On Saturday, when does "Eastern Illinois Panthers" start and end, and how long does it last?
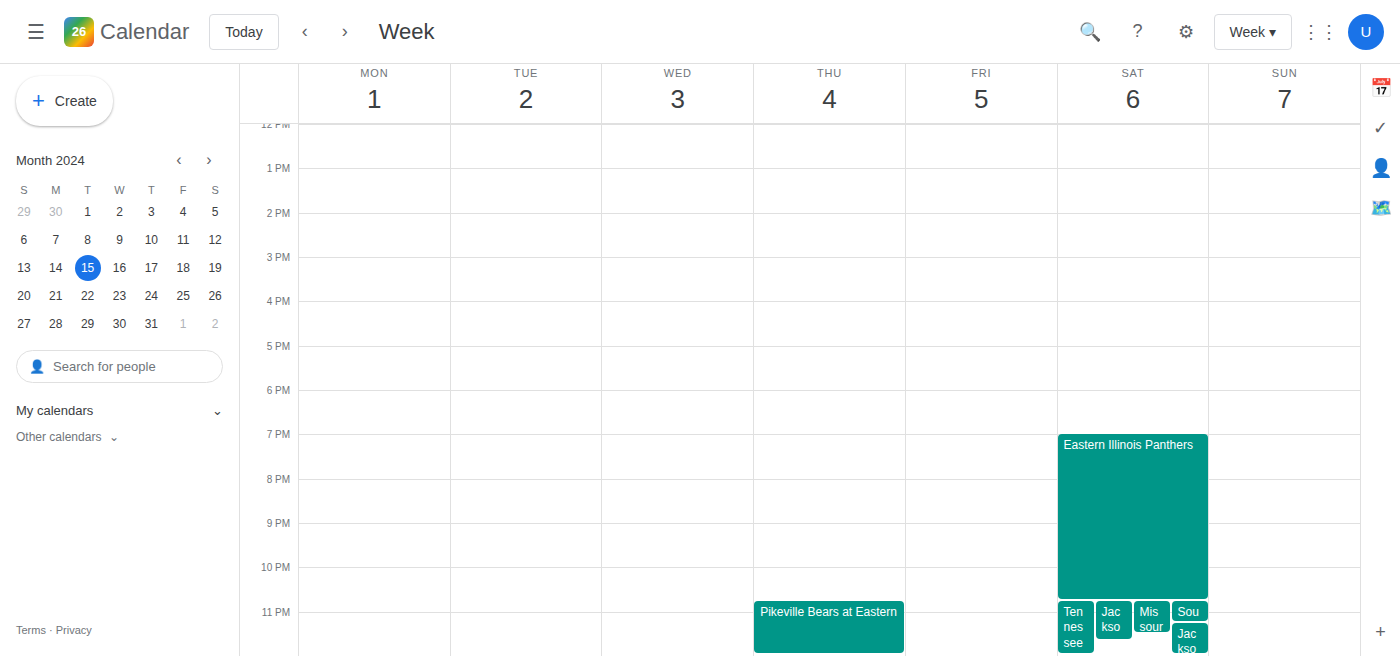
7:00 PM to 10:45 PM, 3 hours 45 minutes